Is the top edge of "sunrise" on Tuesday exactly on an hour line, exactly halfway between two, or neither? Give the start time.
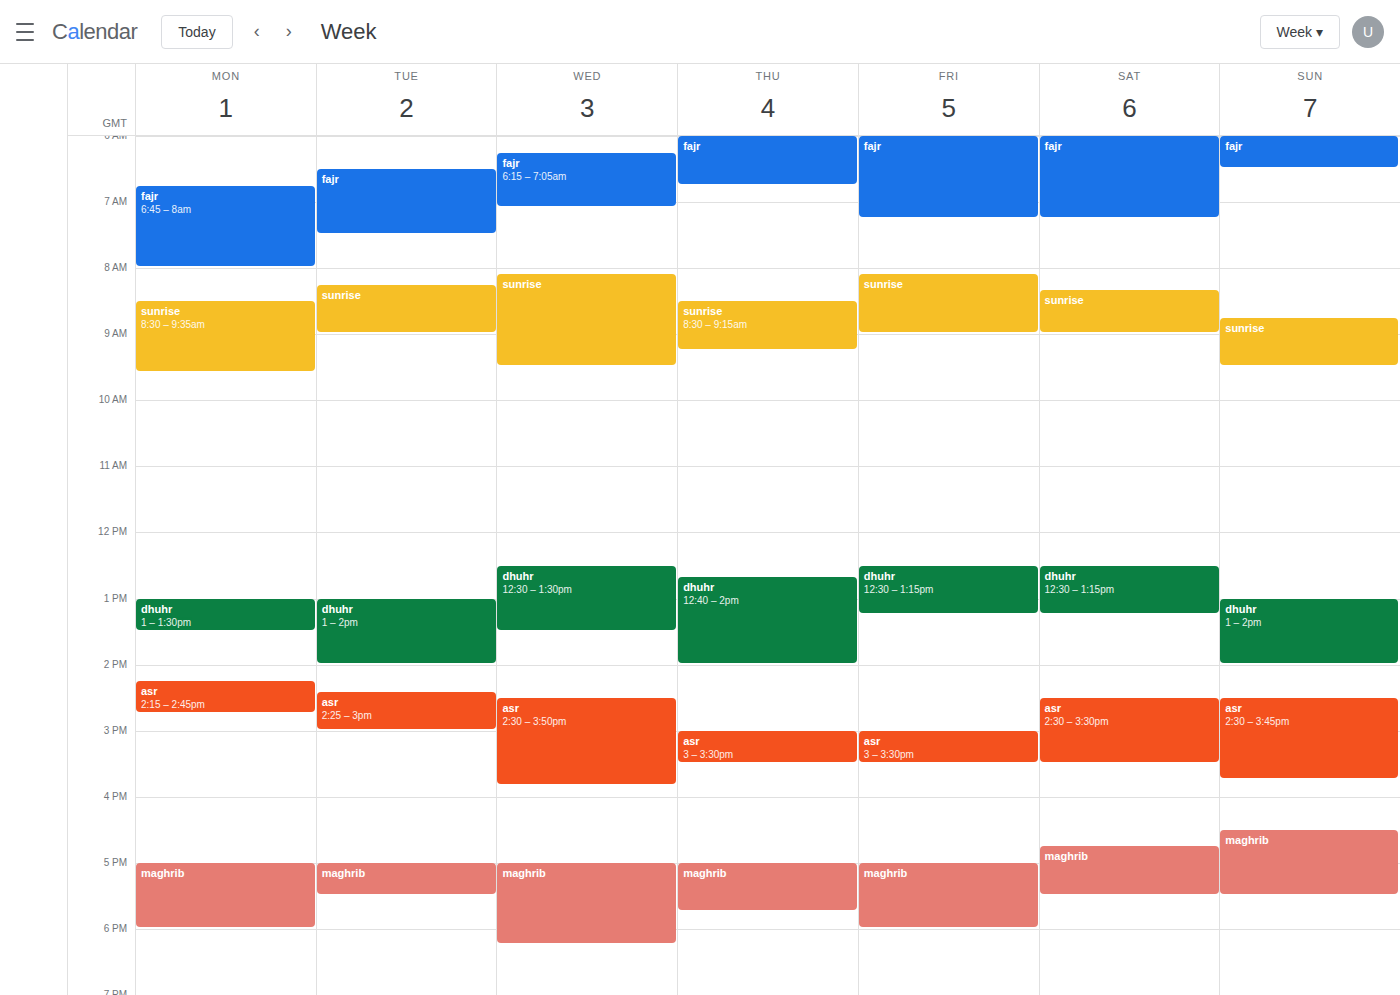
8:15 AM -- neither: a quarter of the way from the 8 AM line to the 9 AM line.